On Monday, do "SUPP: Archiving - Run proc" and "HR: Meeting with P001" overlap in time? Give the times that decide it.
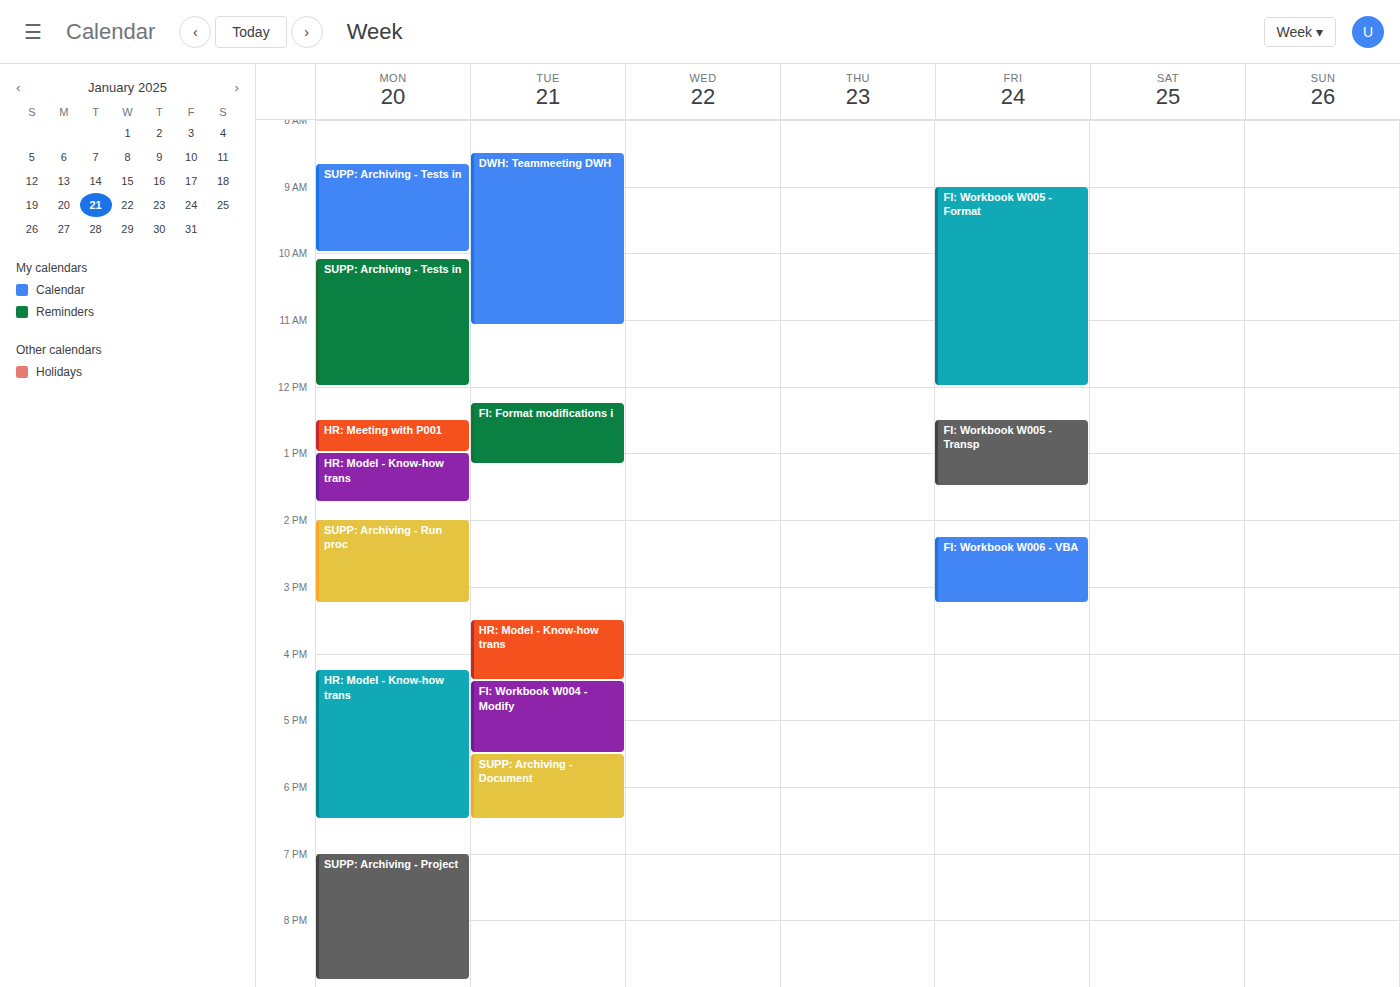
"HR: Meeting with P001" ends at 13:00 and "SUPP: Archiving - Run proc" starts at 14:00 -- no overlap.